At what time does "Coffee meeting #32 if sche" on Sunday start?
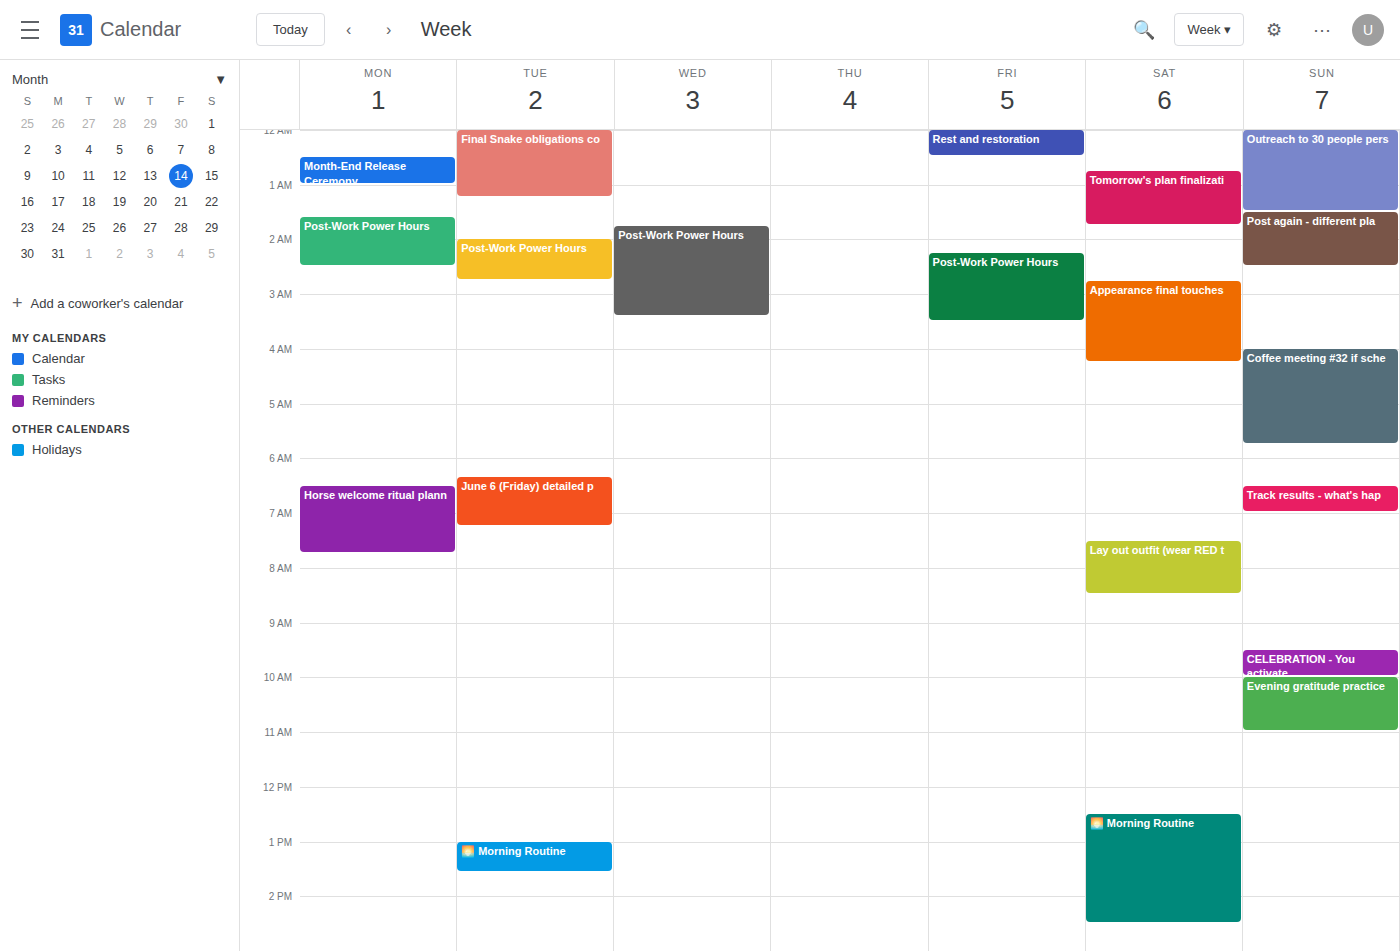
4:00 AM